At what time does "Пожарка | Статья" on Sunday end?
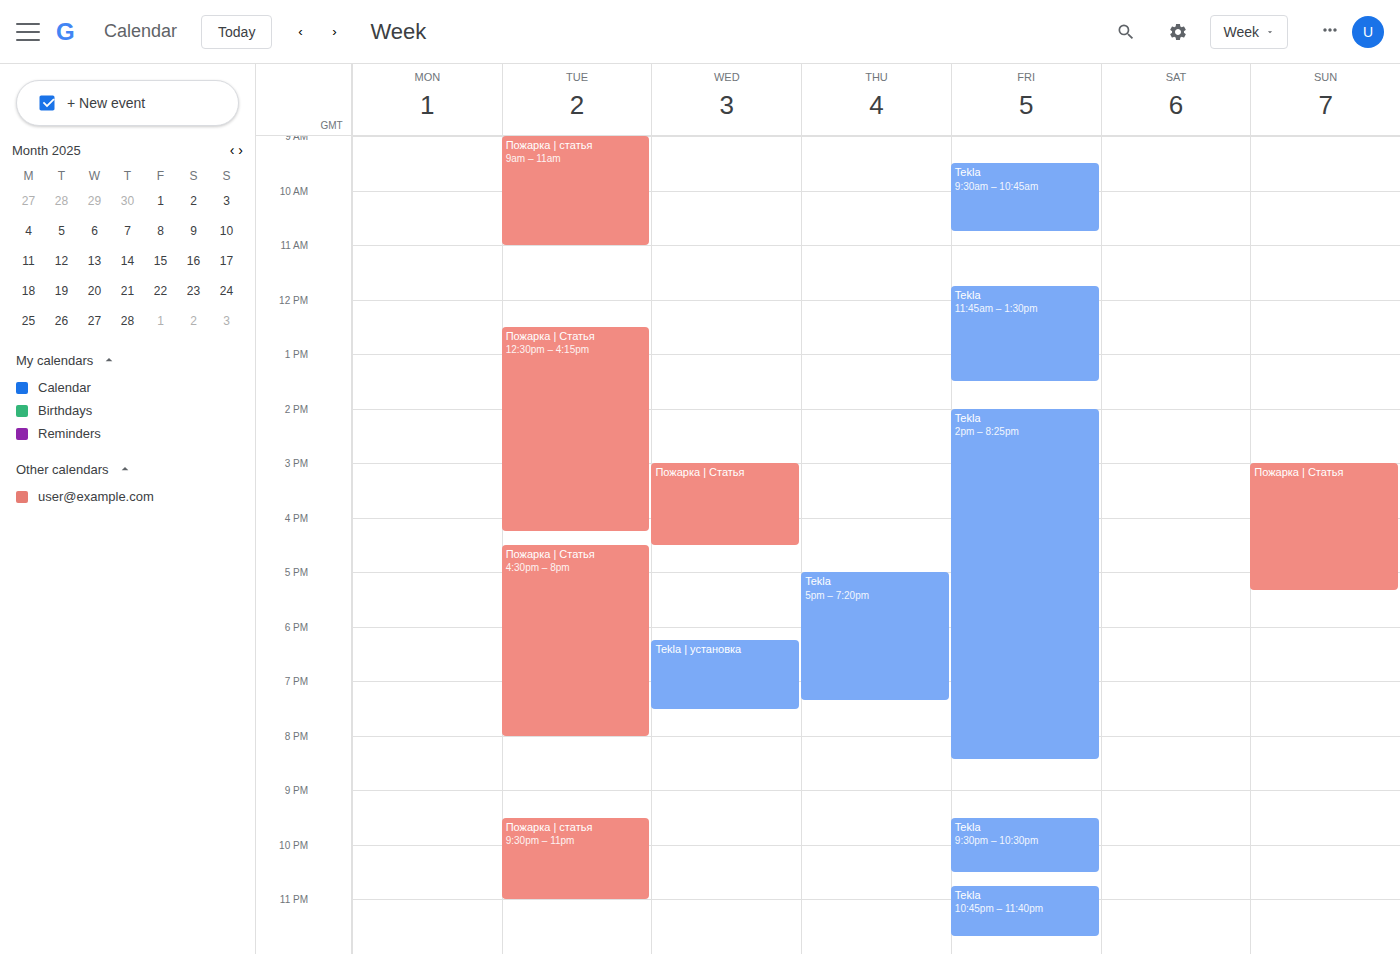
17:20